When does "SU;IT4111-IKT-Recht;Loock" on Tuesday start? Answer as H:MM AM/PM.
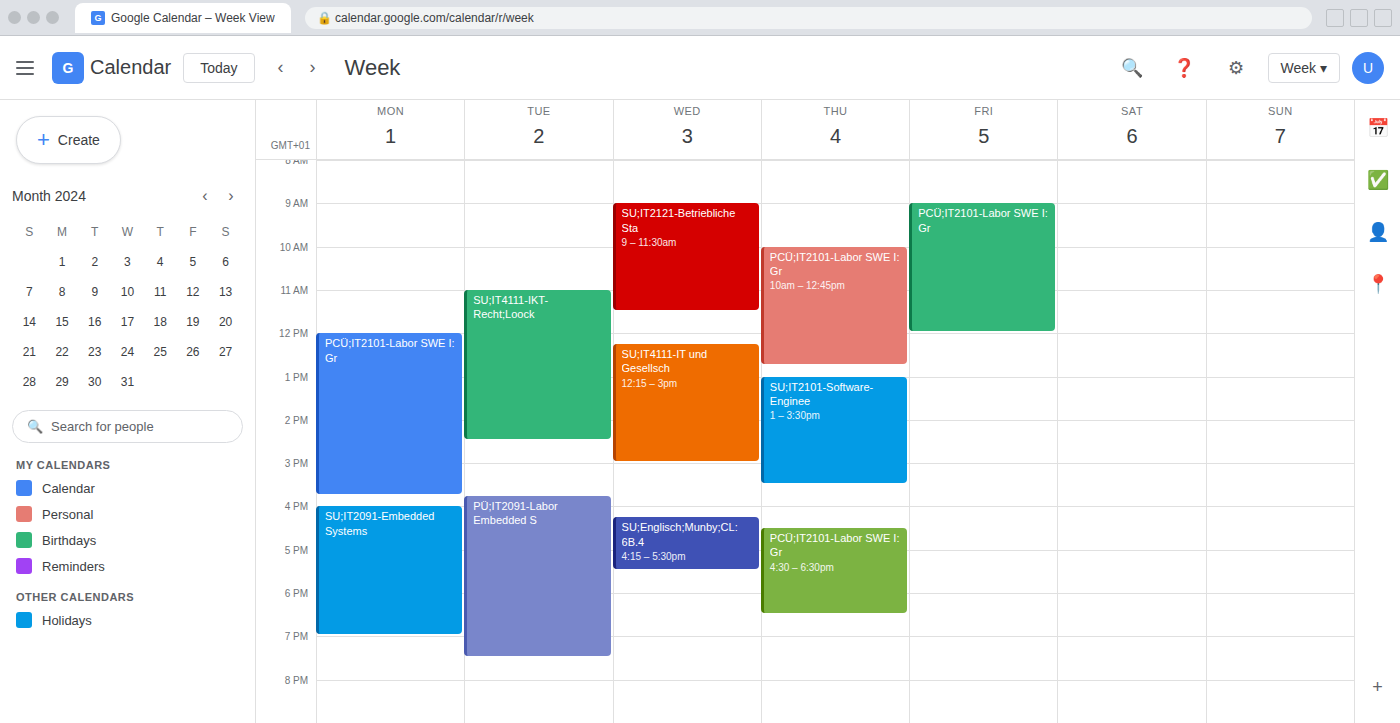
11:00 AM